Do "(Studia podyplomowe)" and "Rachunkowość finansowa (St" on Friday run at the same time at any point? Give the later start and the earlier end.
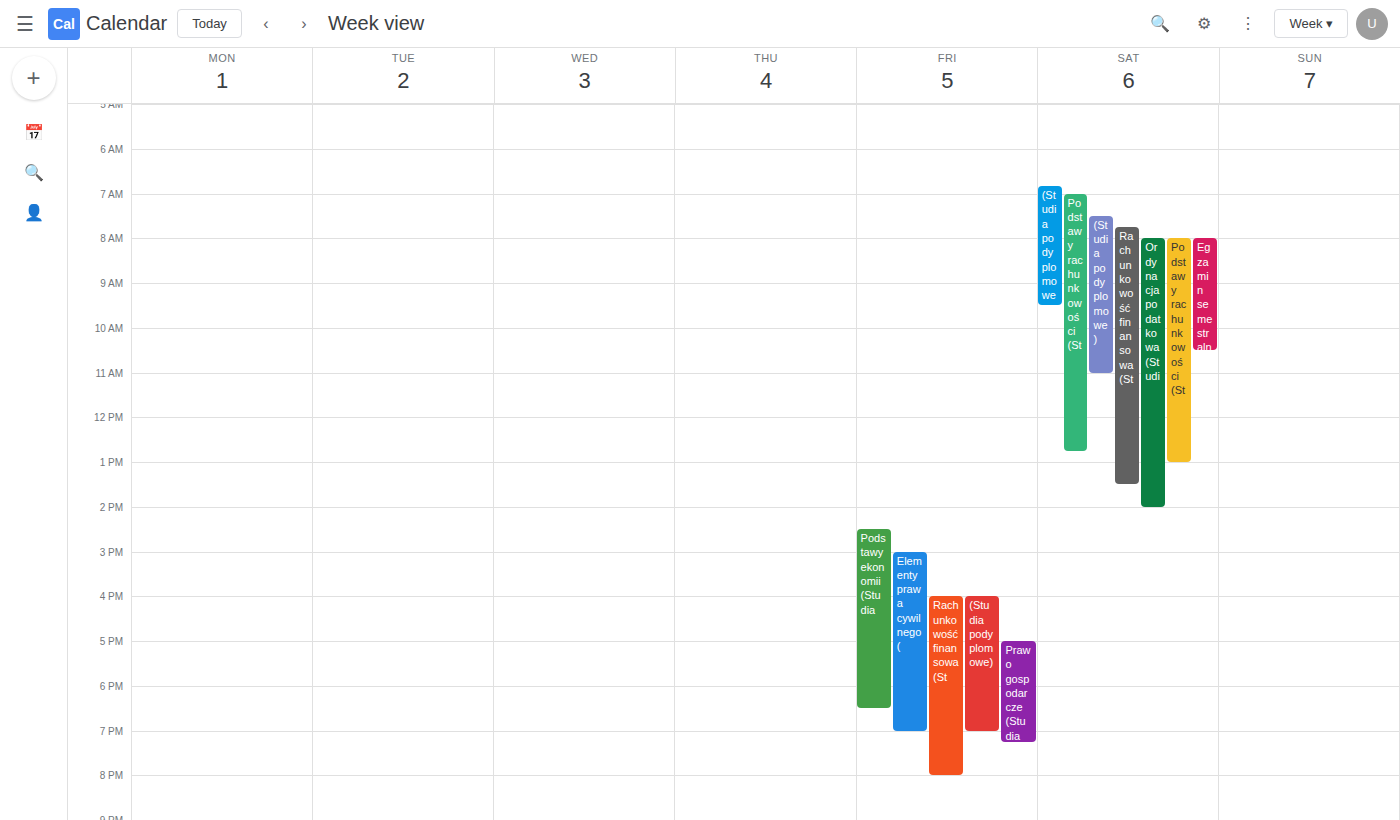
"(Studia podyplomowe)" runs 4:00 PM to 7:00 PM, inside "Rachunkowość finansowa (St" -- they overlap.